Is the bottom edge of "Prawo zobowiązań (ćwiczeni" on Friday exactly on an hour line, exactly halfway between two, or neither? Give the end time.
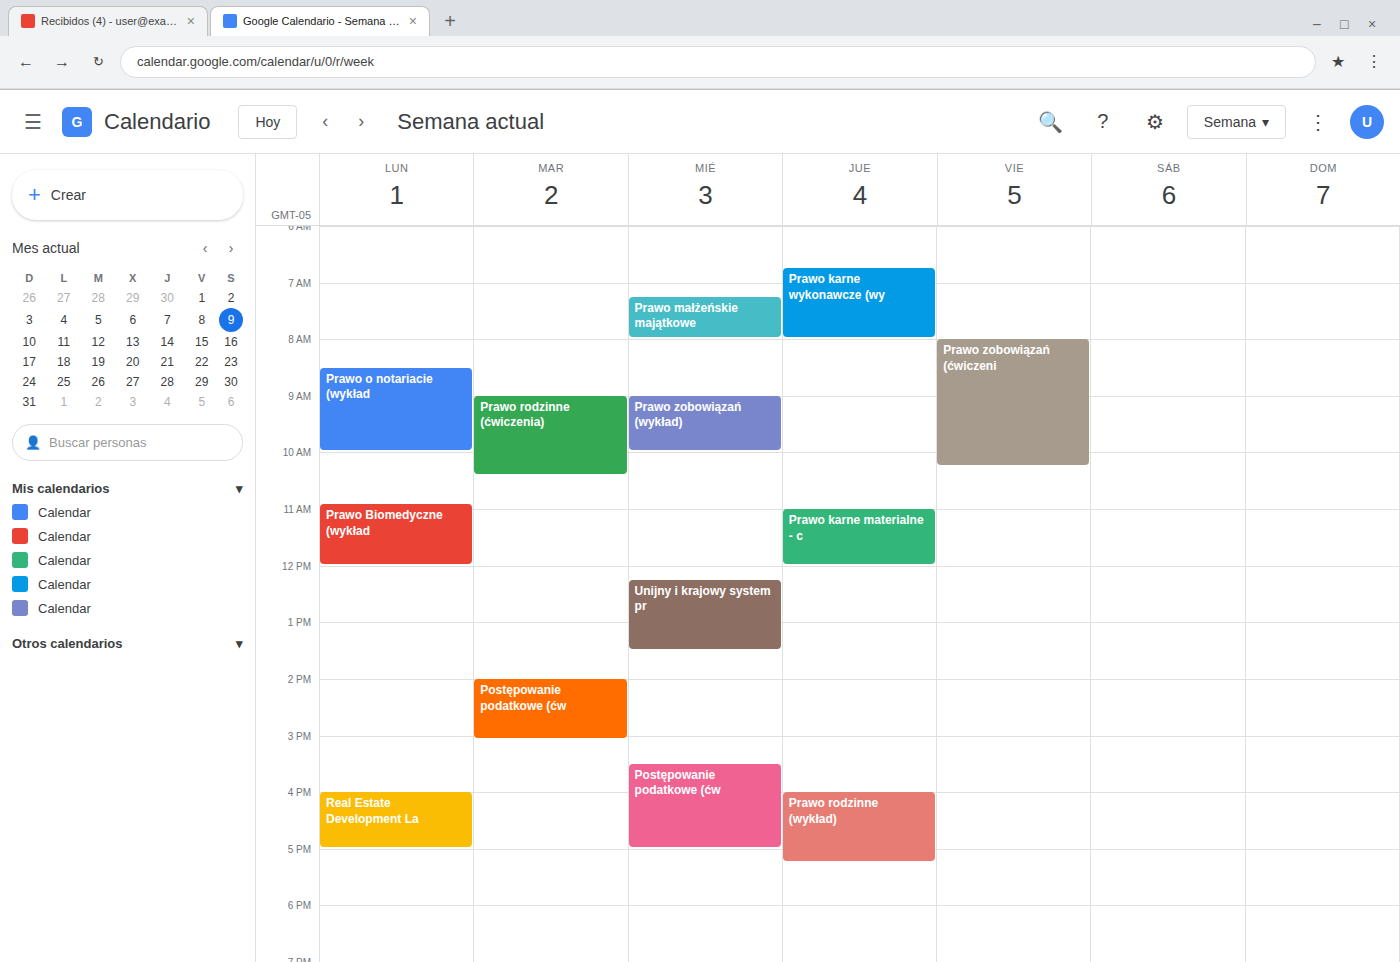
10:15 AM -- neither: a quarter of the way from the 10 AM line to the 11 AM line.